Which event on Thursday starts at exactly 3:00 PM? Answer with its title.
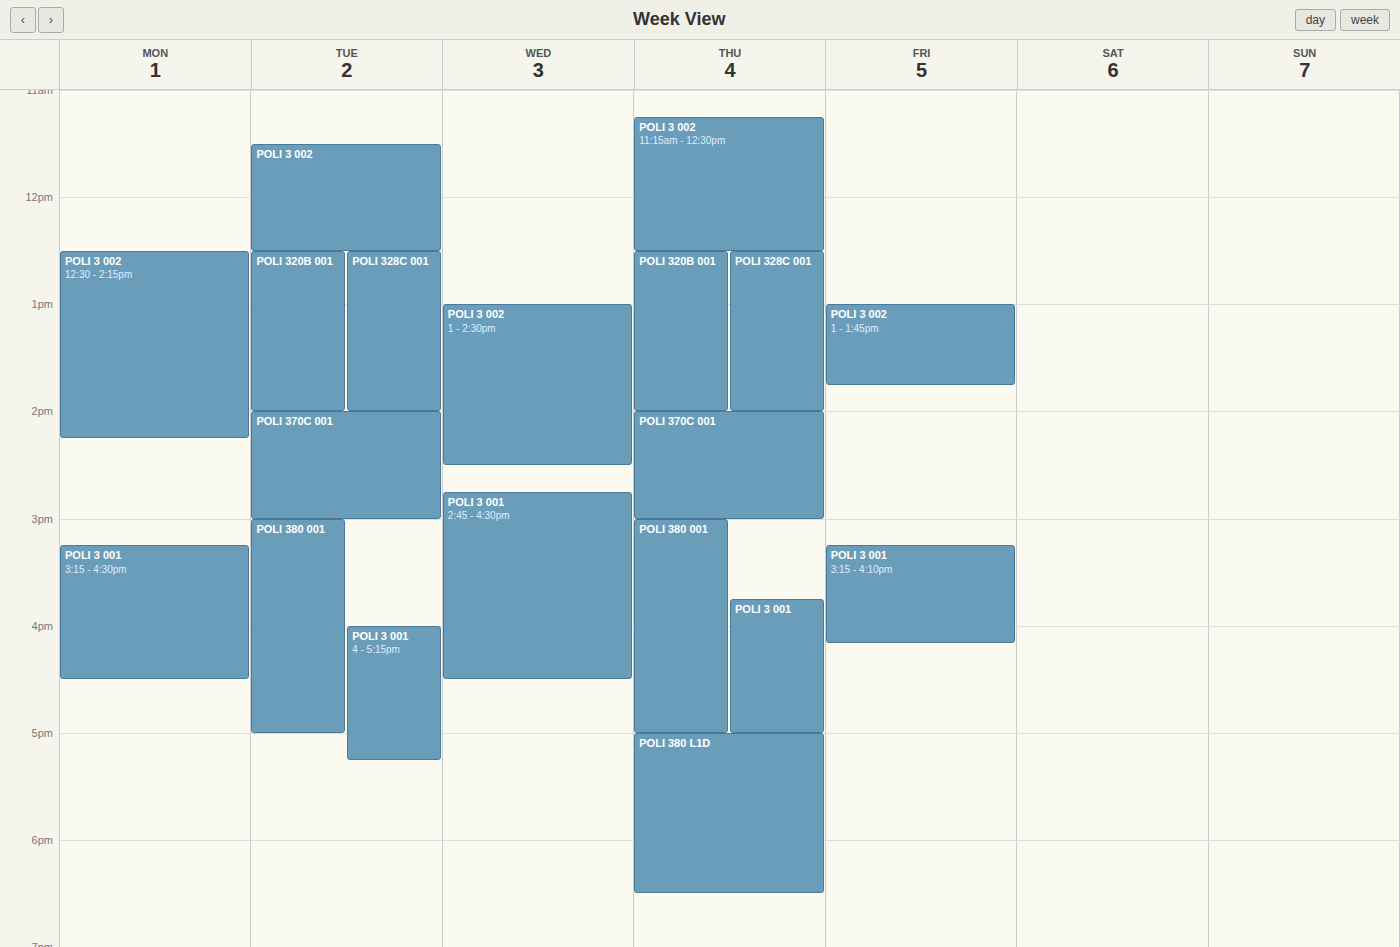
"POLI 380 001"